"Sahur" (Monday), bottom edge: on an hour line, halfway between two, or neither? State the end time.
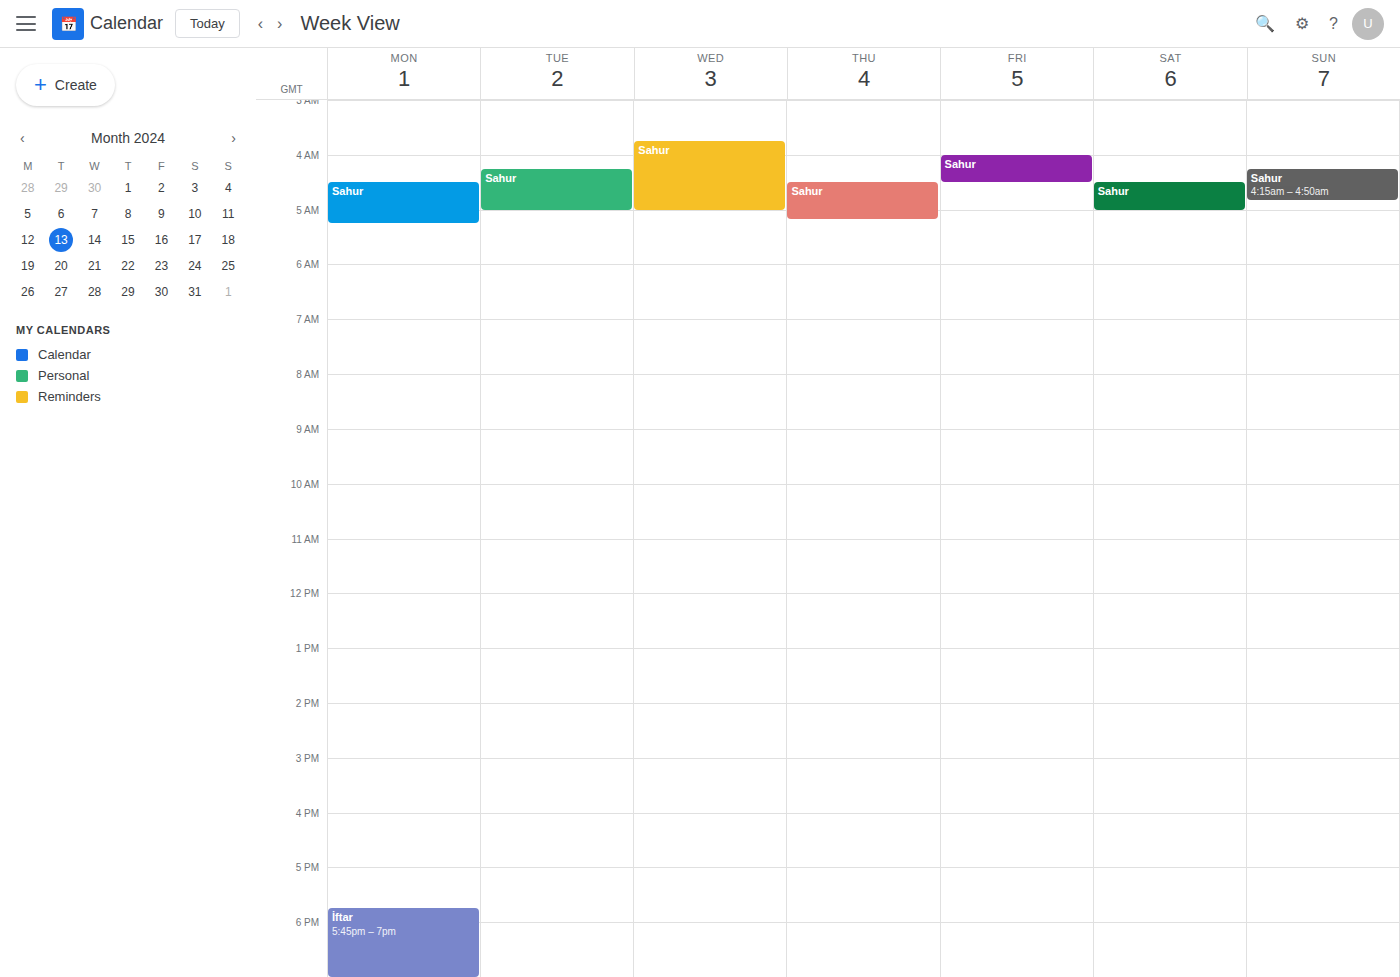
5:15 AM -- neither: a quarter of the way from the 5 AM line to the 6 AM line.